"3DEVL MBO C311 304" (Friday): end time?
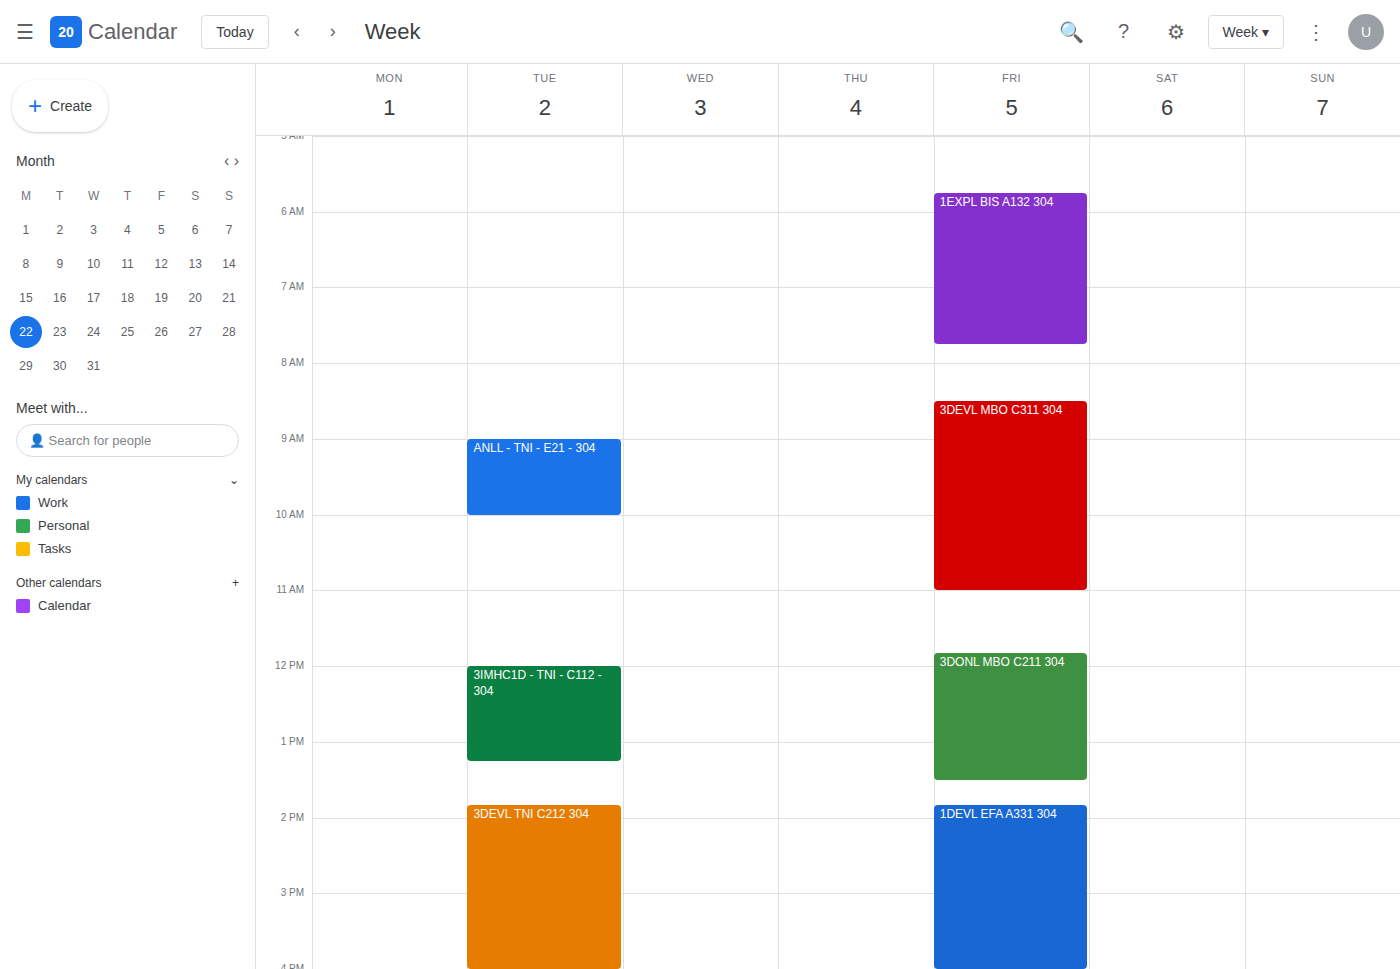
11:00 AM